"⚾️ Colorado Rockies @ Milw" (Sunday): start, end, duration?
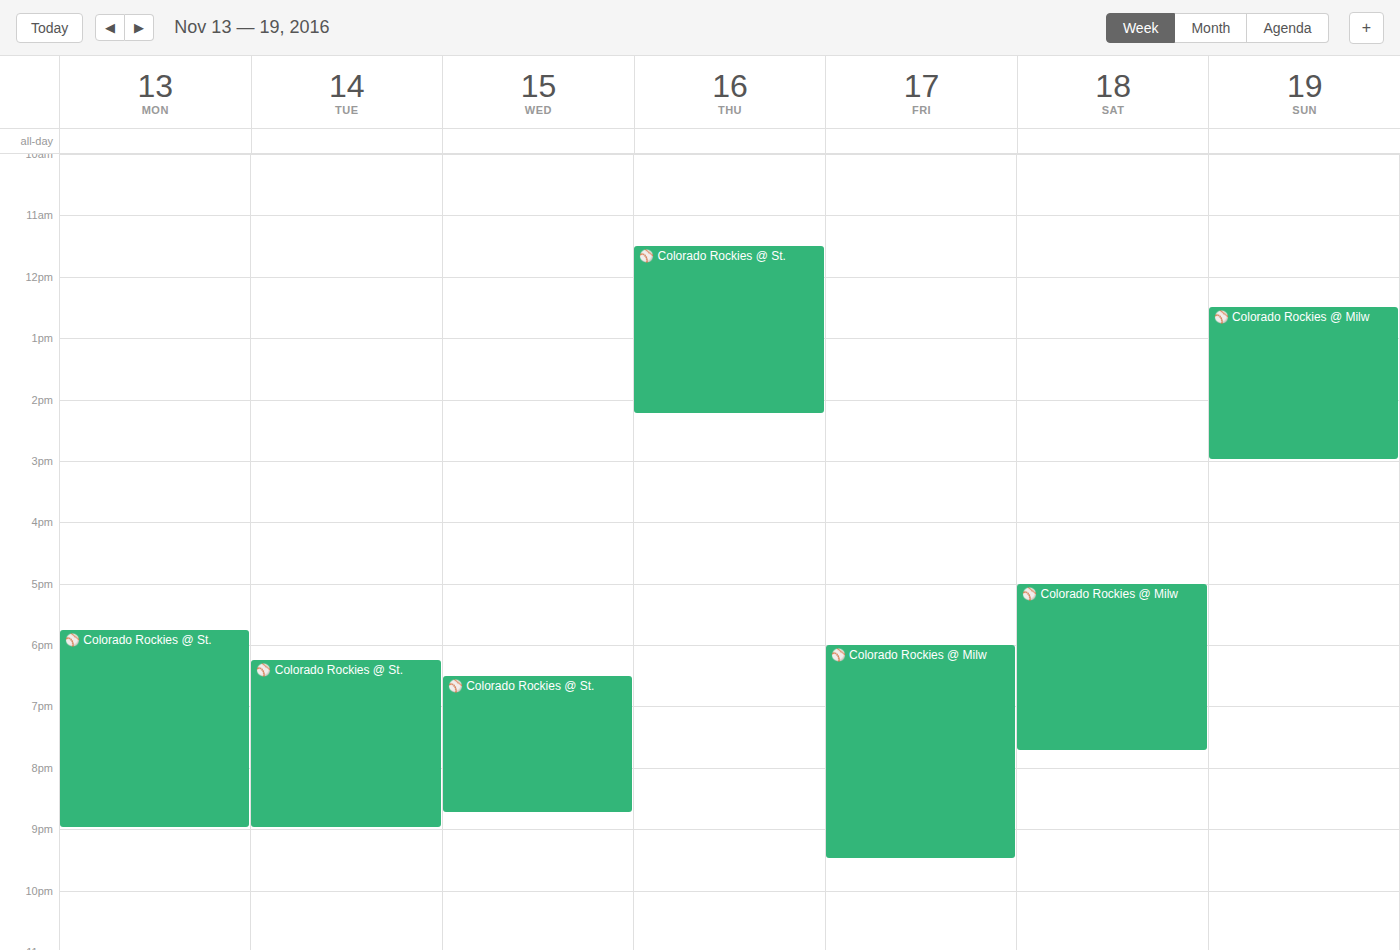
12:30 PM to 3:00 PM, 2 hours 30 minutes